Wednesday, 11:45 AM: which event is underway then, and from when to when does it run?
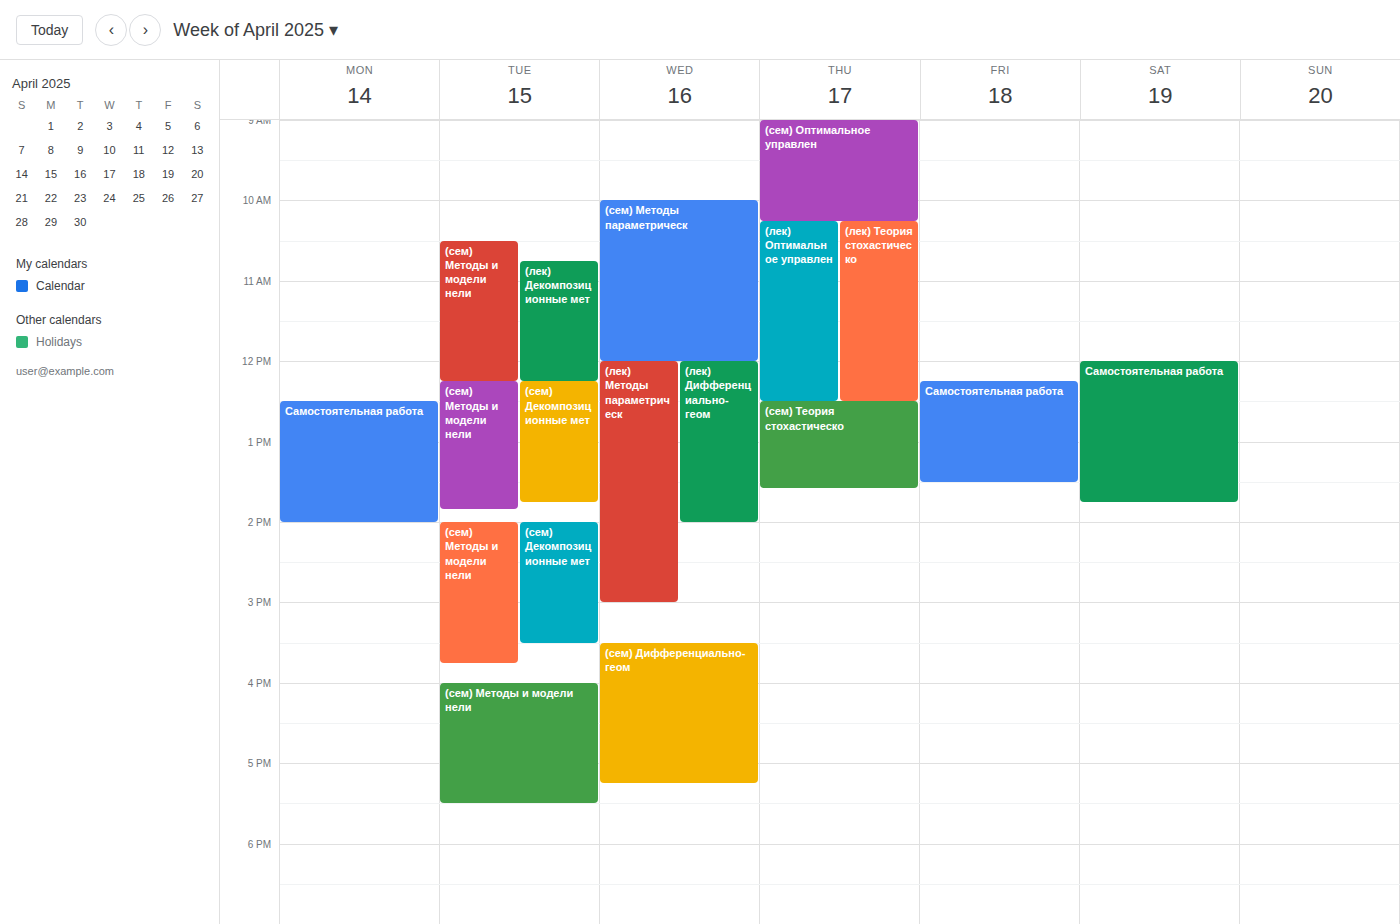
"(сем) Методы параметрическ", 10:00 AM to 12:00 PM